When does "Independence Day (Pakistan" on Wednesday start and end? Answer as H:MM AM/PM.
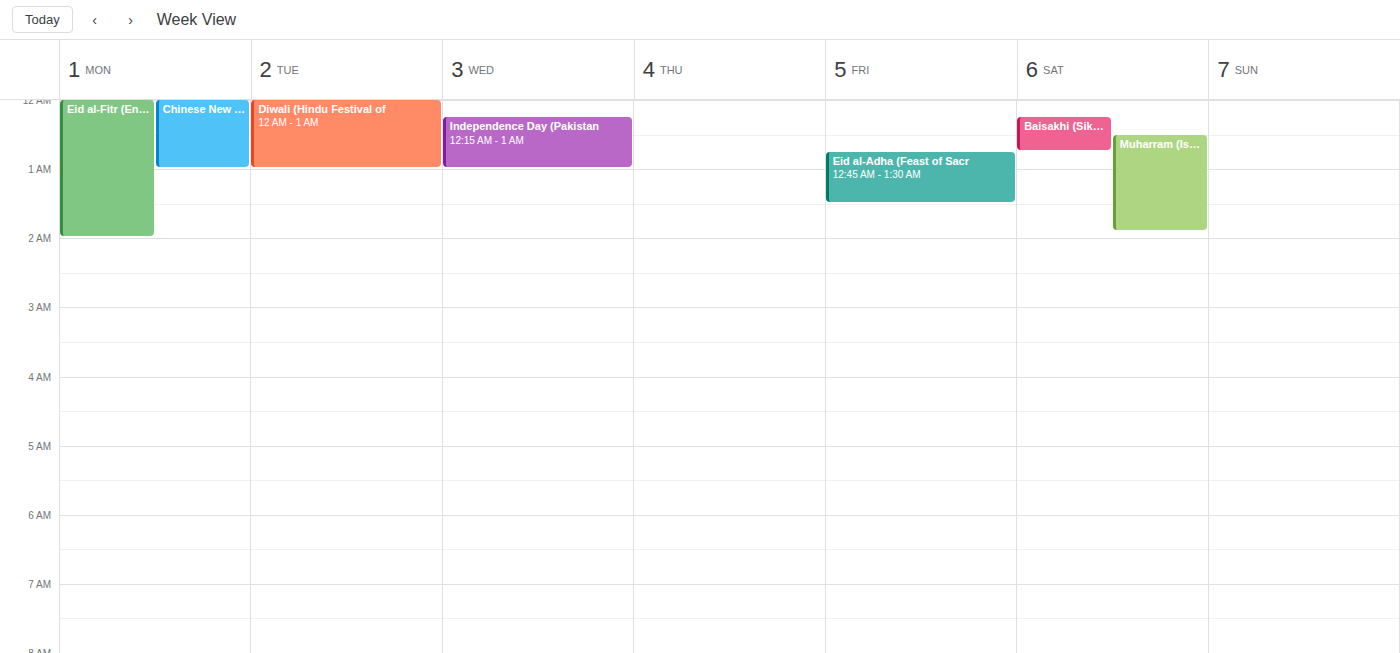
12:15 AM to 1:00 AM